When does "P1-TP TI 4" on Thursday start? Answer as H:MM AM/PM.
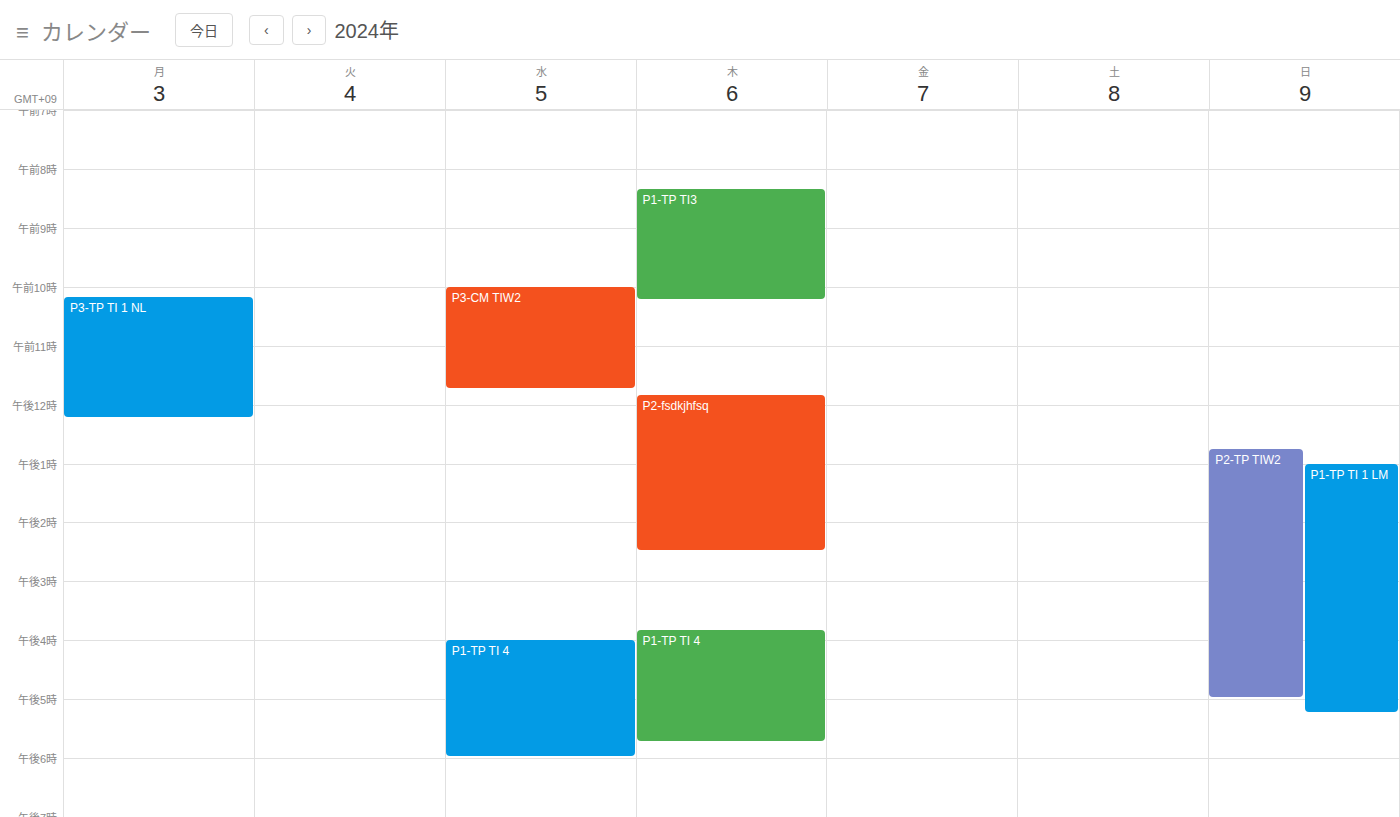
3:50 PM